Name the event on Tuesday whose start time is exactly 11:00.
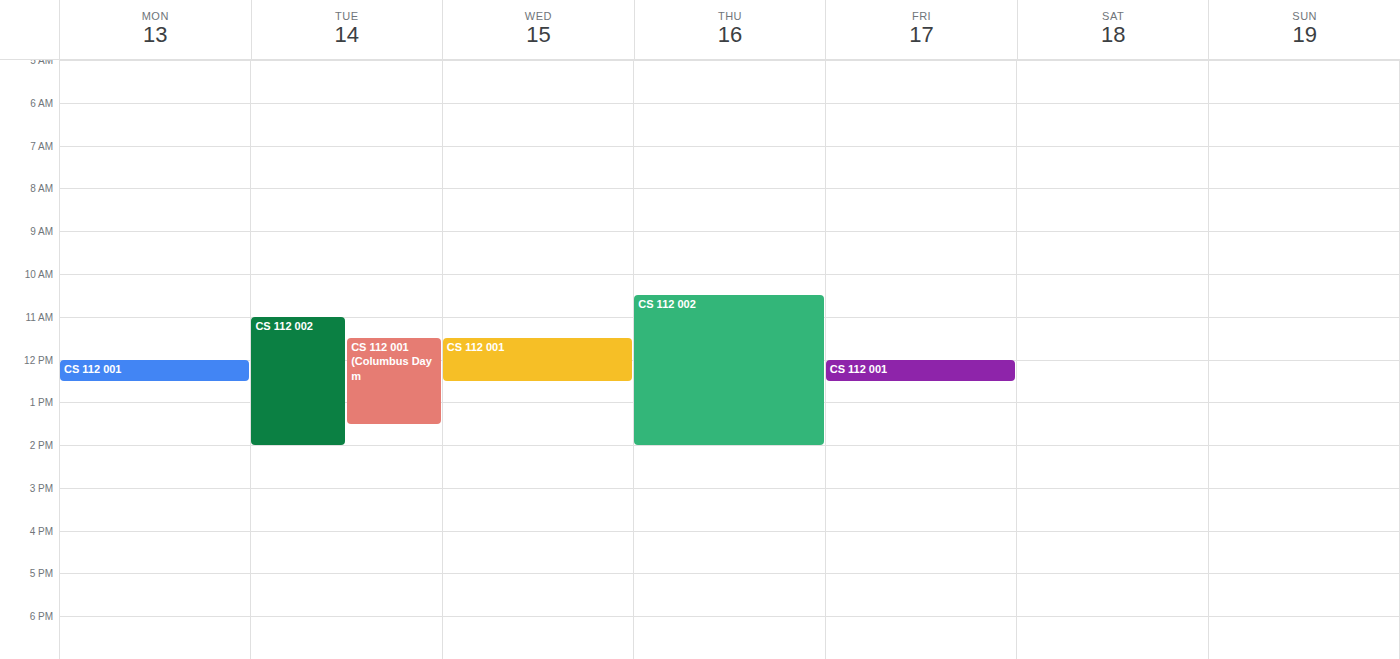
"CS 112 002"